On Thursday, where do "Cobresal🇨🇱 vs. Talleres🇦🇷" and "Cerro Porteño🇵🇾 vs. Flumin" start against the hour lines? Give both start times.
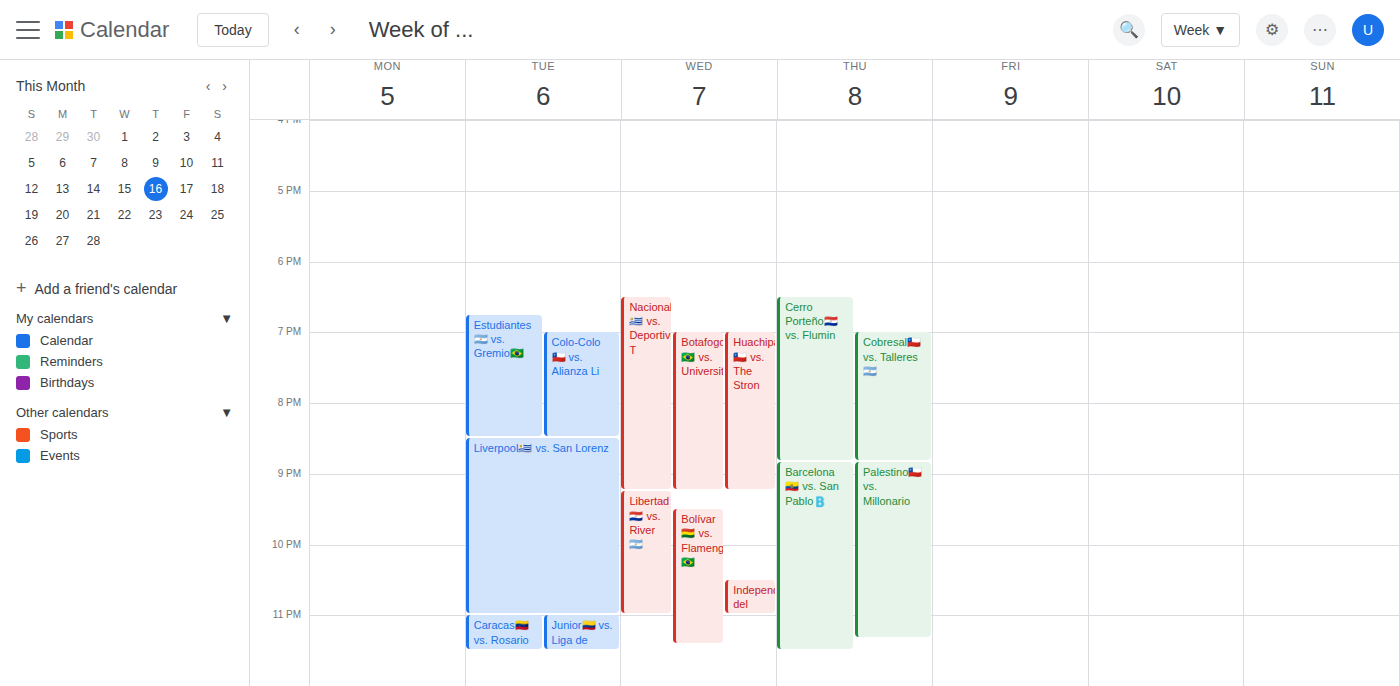
"Cobresal🇨🇱 vs. Talleres🇦🇷": 7:00 PM, exactly on the 7 PM line. "Cerro Porteño🇵🇾 vs. Flumin": 6:30 PM, halfway between the 6 PM and 7 PM lines.